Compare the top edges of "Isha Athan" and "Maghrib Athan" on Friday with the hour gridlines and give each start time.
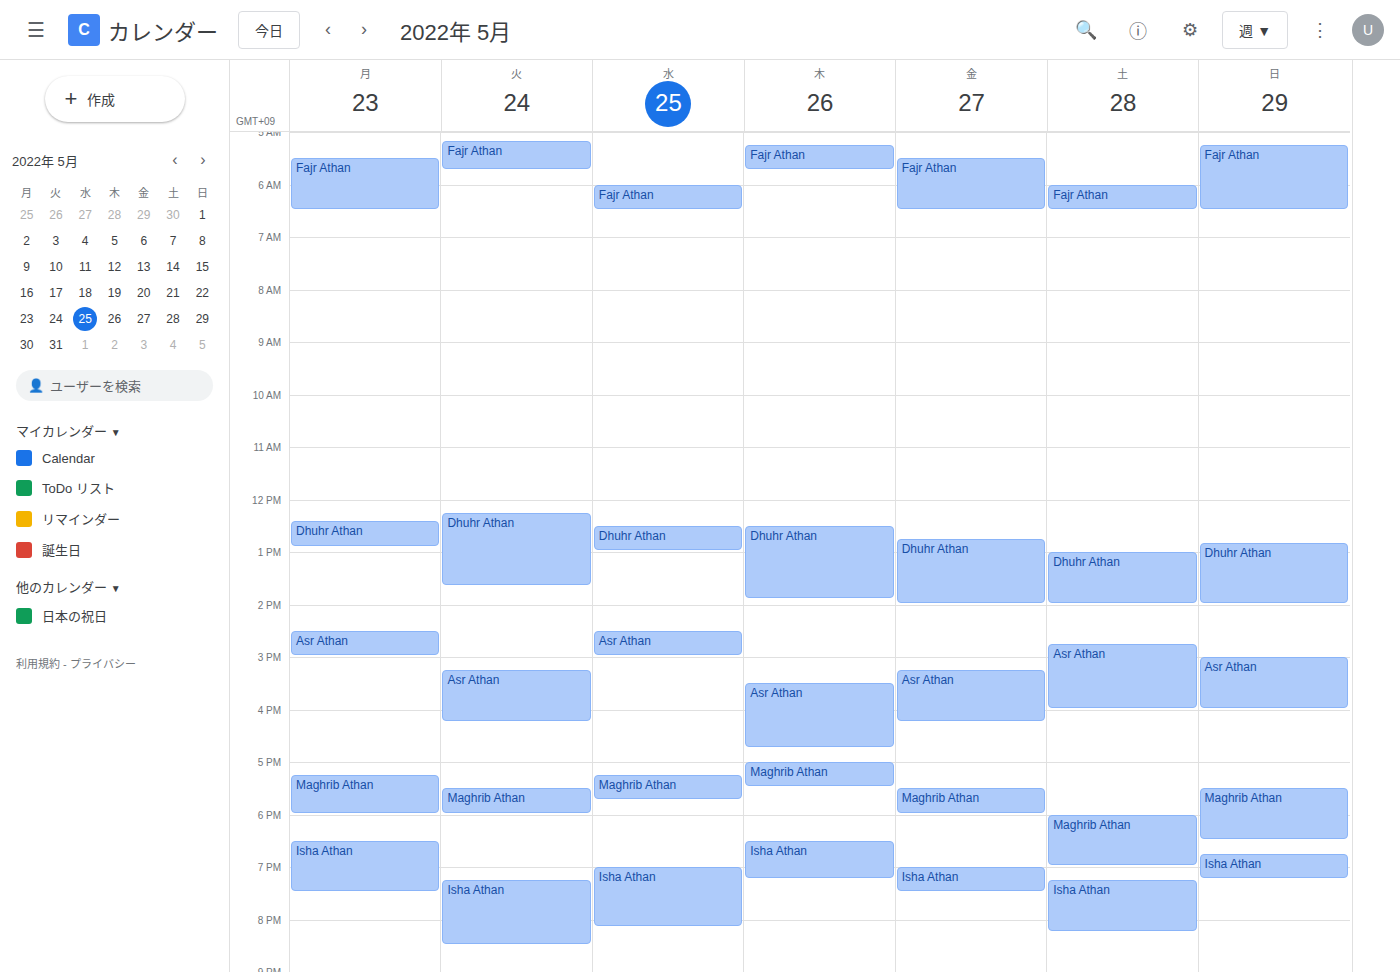
"Isha Athan": 19:00, exactly on the 19:00 line. "Maghrib Athan": 17:30, halfway between the 17:00 and 18:00 lines.